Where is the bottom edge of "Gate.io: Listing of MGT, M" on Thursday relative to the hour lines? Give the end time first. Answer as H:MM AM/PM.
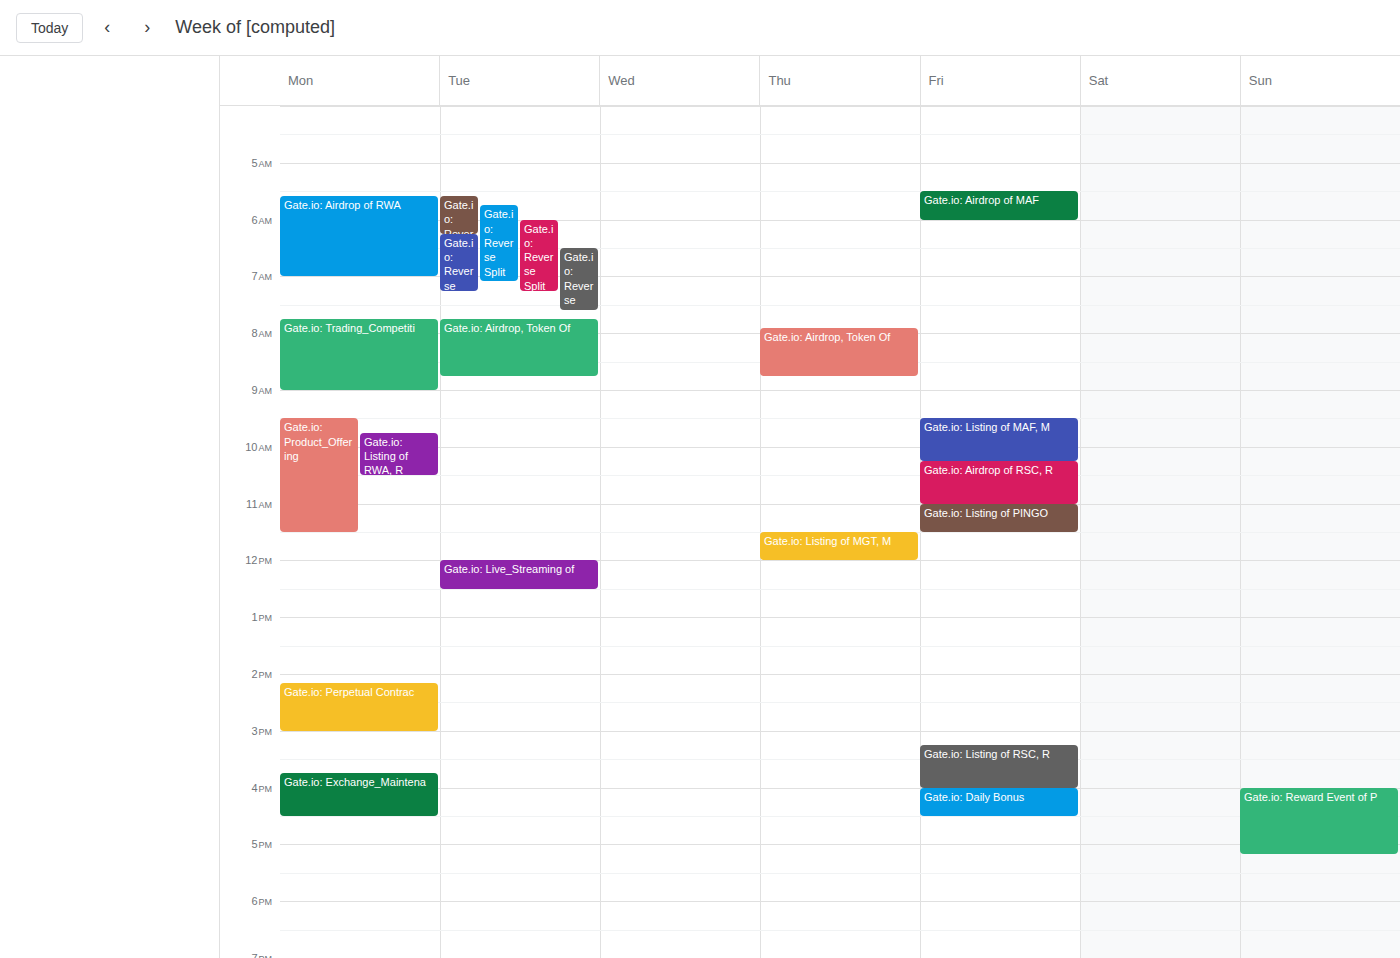
12:00 PM -- exactly on the 12 PM line.